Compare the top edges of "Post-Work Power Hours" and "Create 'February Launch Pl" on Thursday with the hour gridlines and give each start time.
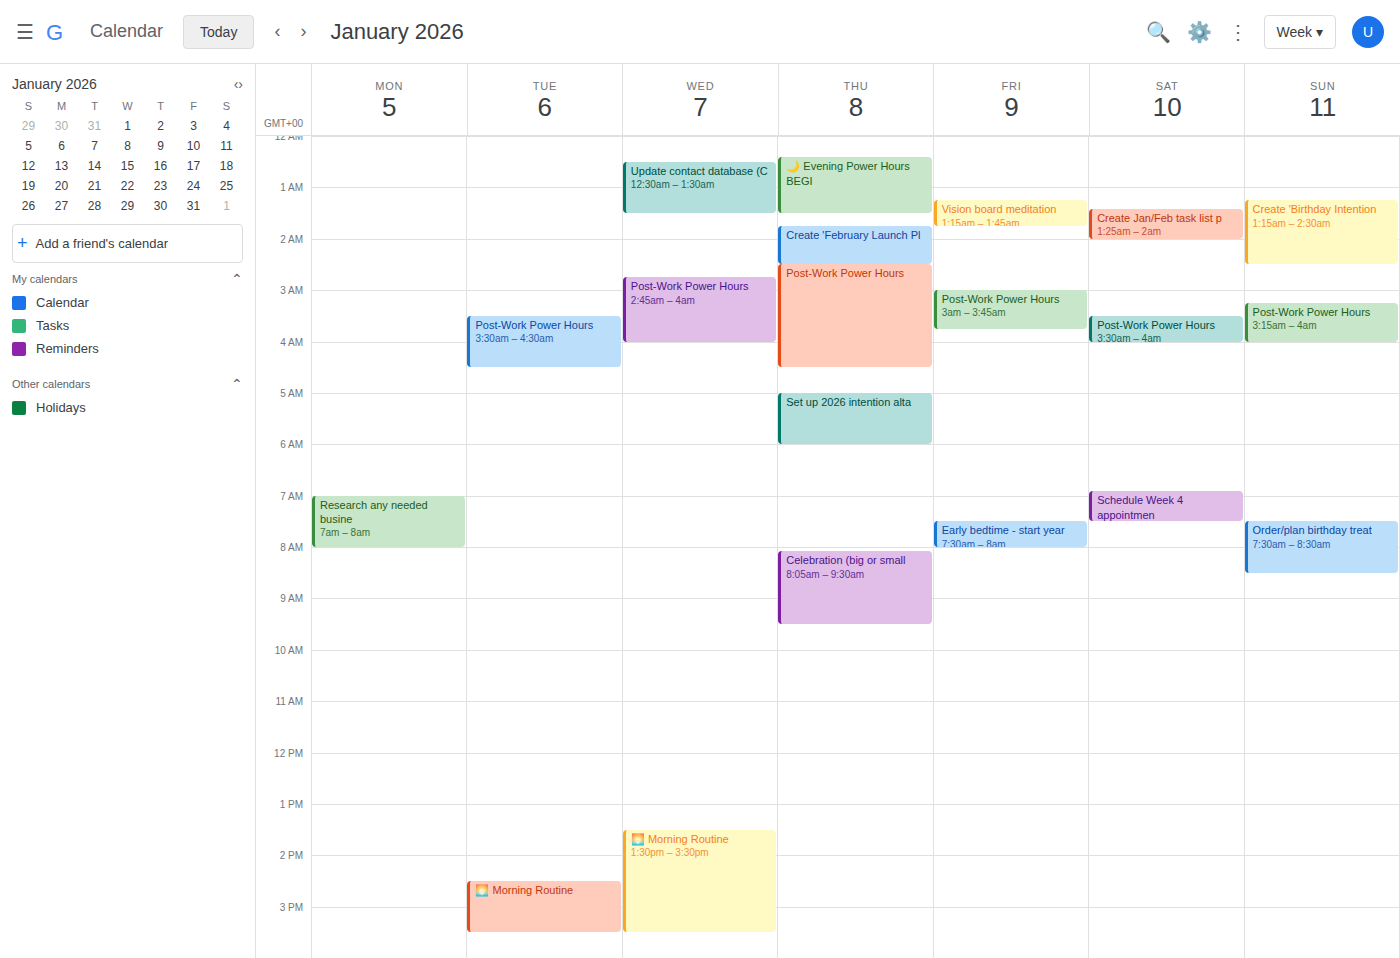
"Post-Work Power Hours": 02:30, halfway between the 02:00 and 03:00 lines. "Create 'February Launch Pl": 01:45, neither: three quarters of the way from the 01:00 line to the 02:00 line.